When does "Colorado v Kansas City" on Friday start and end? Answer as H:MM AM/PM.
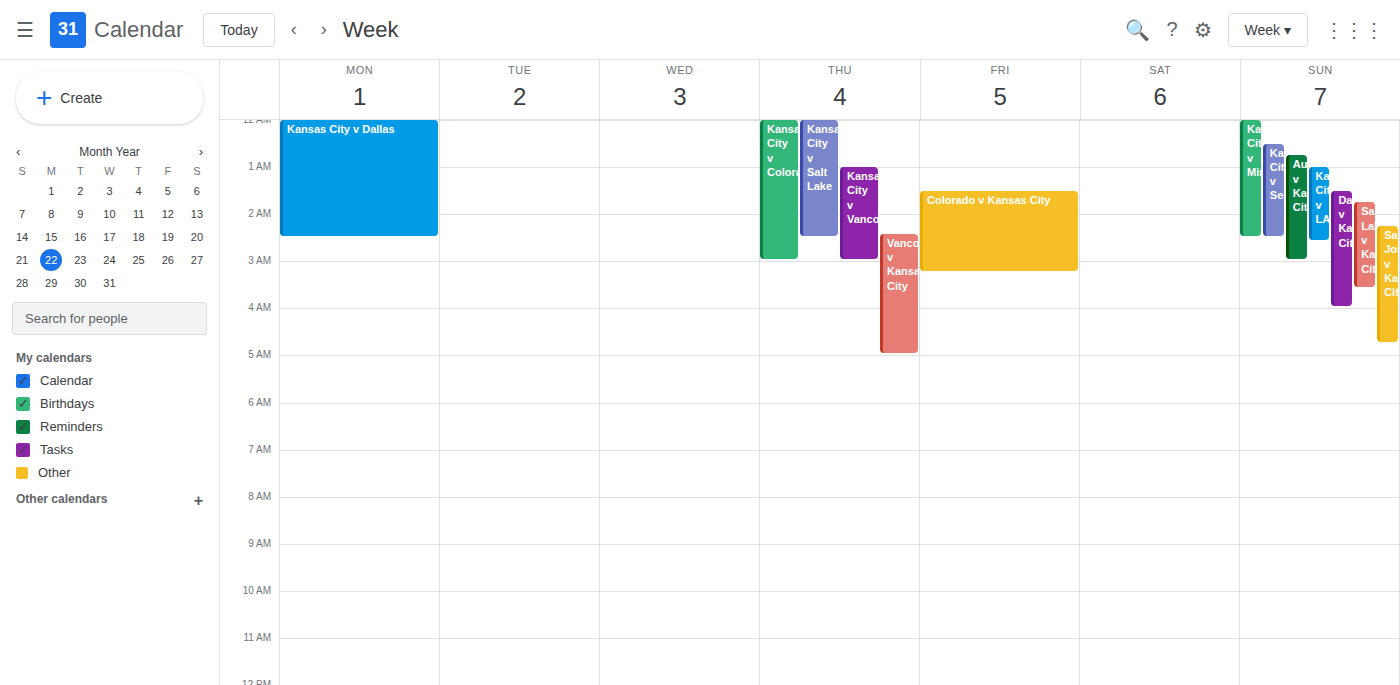
1:30 AM to 3:15 AM